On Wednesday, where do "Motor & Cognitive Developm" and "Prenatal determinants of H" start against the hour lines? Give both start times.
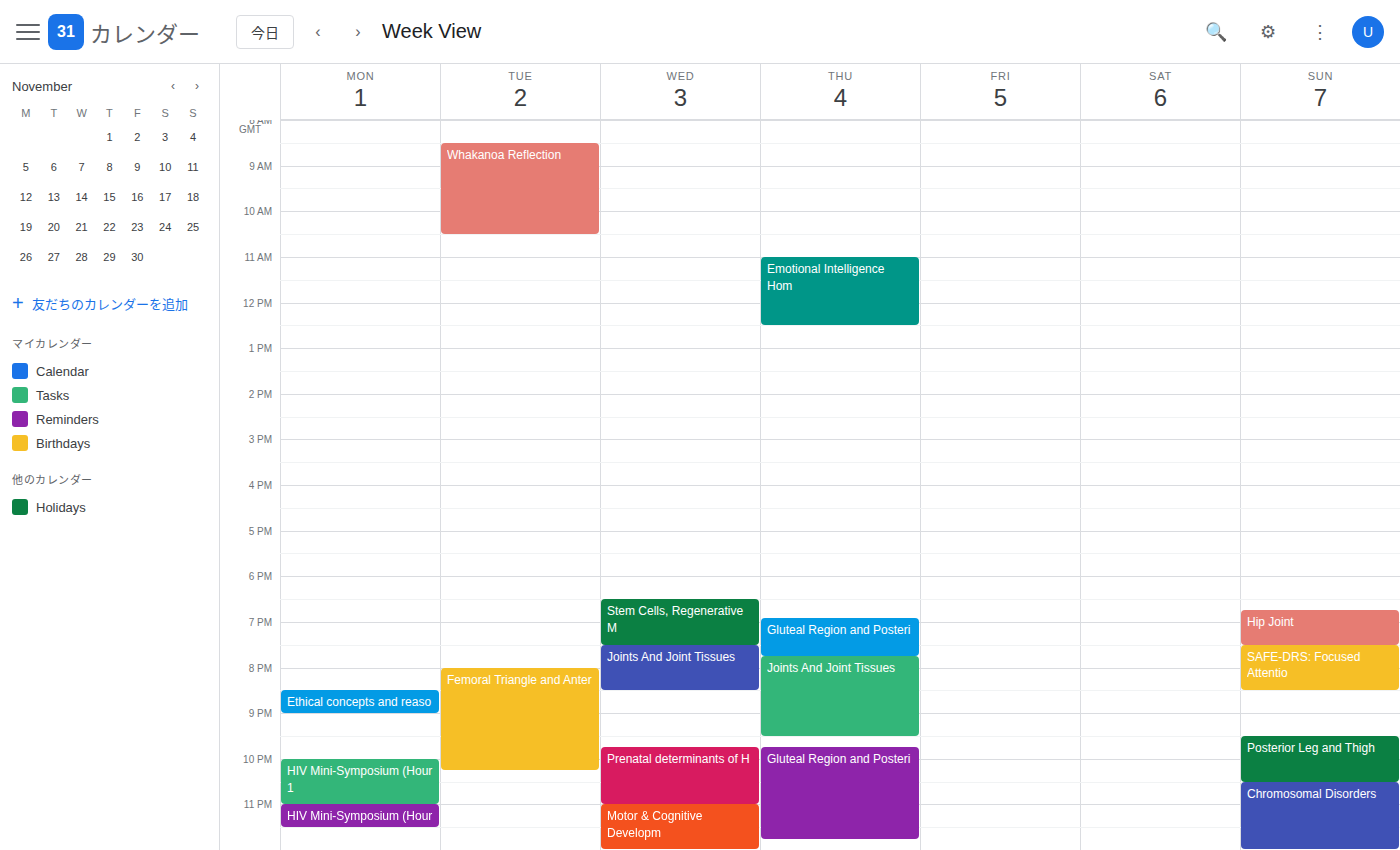
"Motor & Cognitive Developm": 11:00 PM, exactly on the 11 PM line. "Prenatal determinants of H": 9:45 PM, neither: three quarters of the way from the 9 PM line to the 10 PM line.